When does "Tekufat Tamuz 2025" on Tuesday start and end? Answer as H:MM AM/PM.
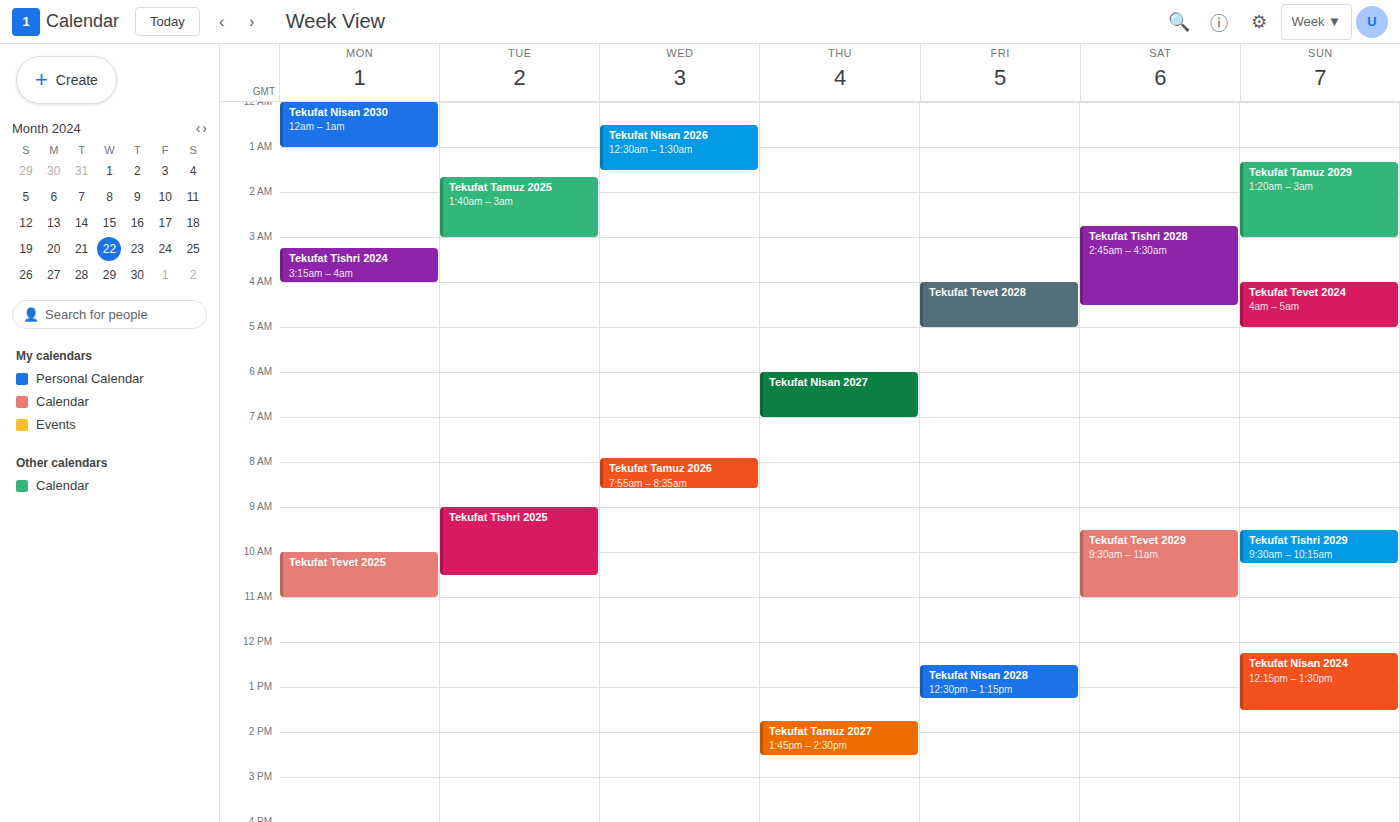
1:40 AM to 3:00 AM